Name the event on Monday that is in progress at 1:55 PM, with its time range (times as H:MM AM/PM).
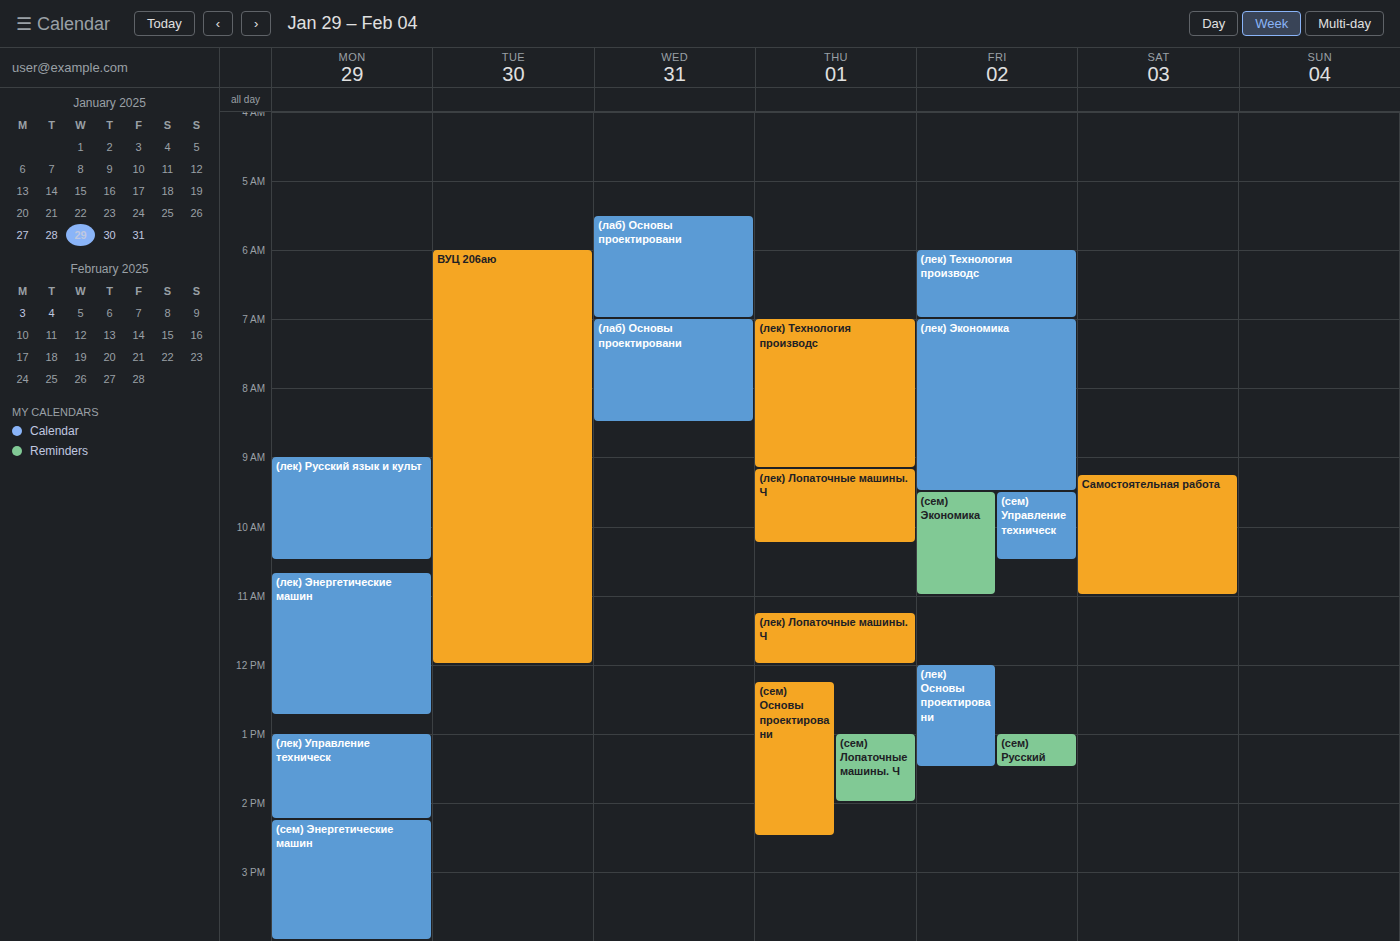
"(лек) Управление техническ", 1:00 PM to 2:15 PM